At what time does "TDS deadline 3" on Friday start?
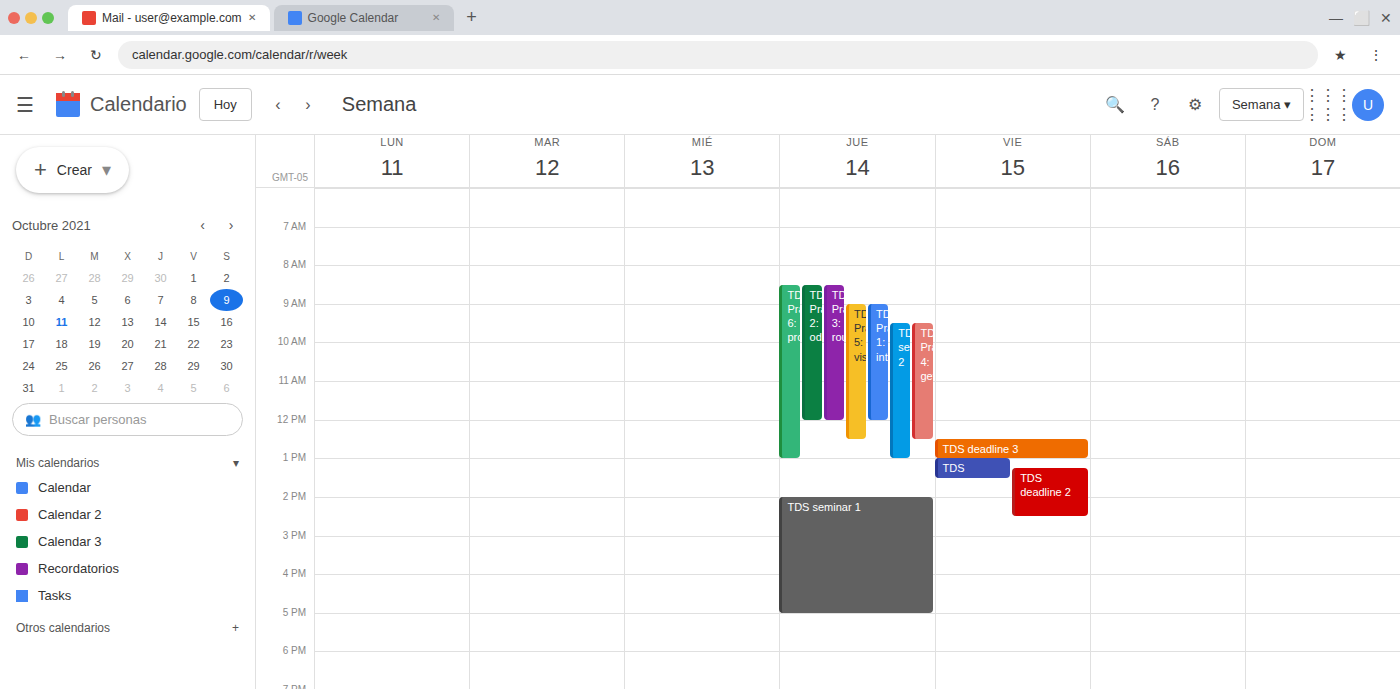
12:30 PM